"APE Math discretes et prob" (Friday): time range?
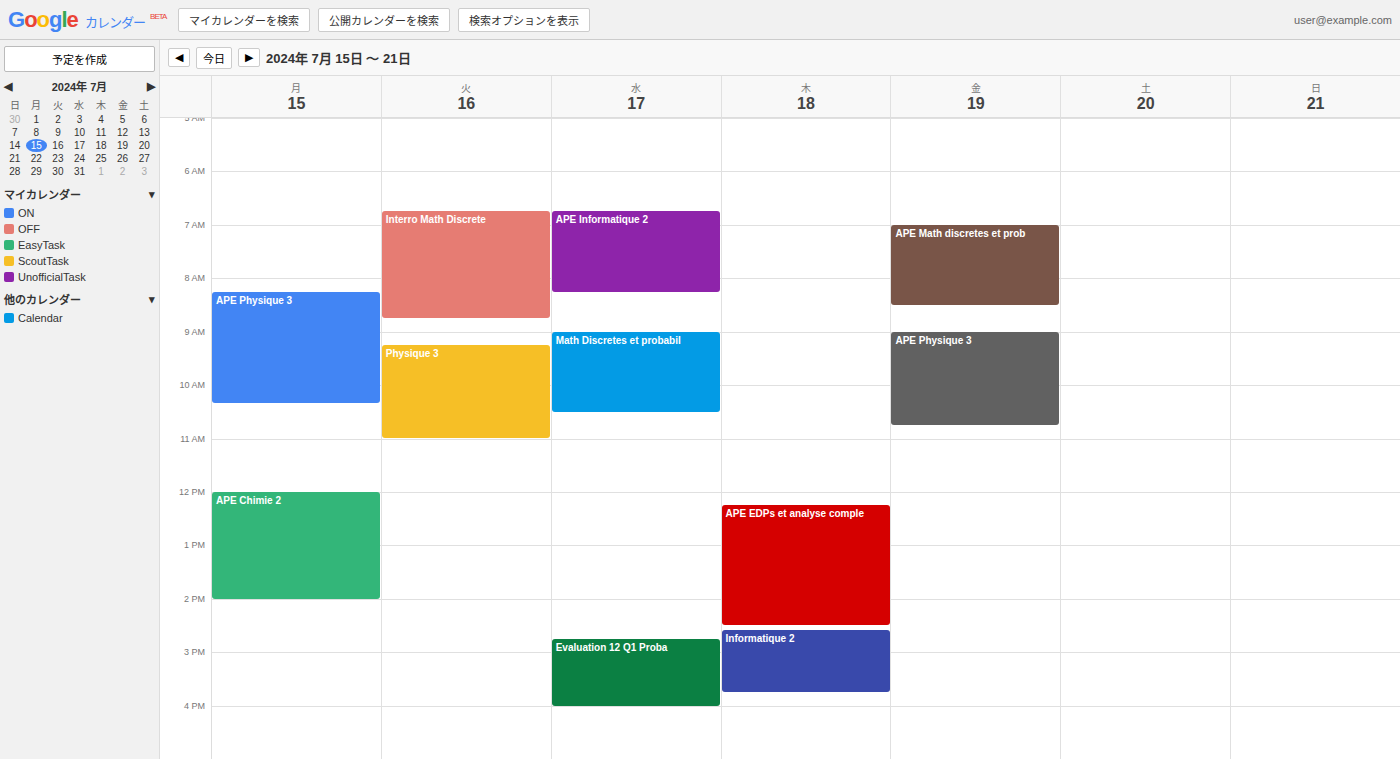
7:00 AM to 8:30 AM